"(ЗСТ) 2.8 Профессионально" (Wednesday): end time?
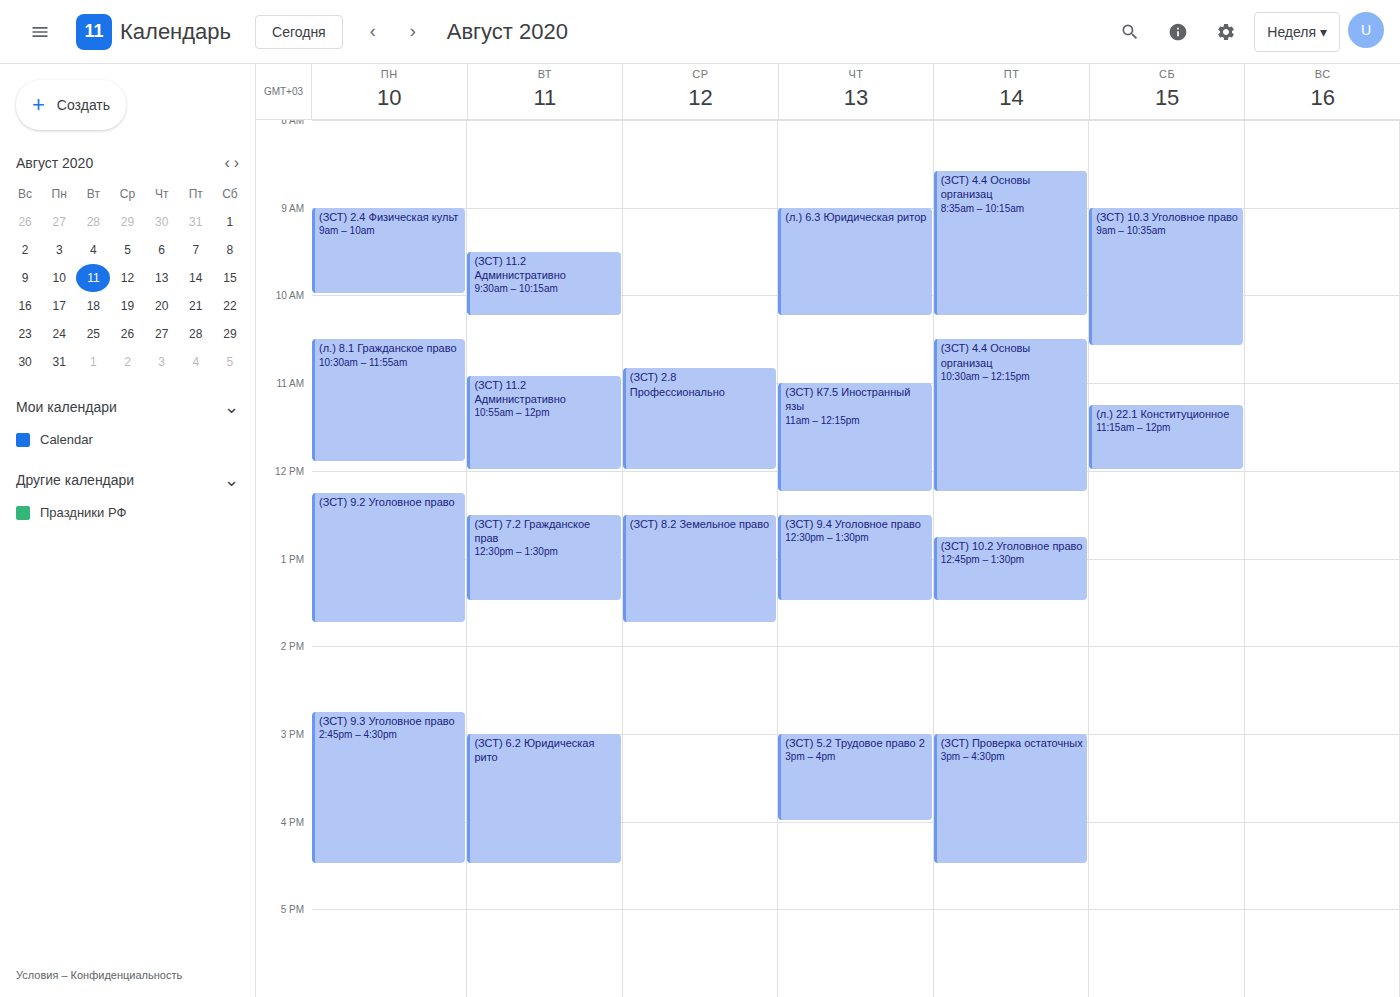
12:00 PM